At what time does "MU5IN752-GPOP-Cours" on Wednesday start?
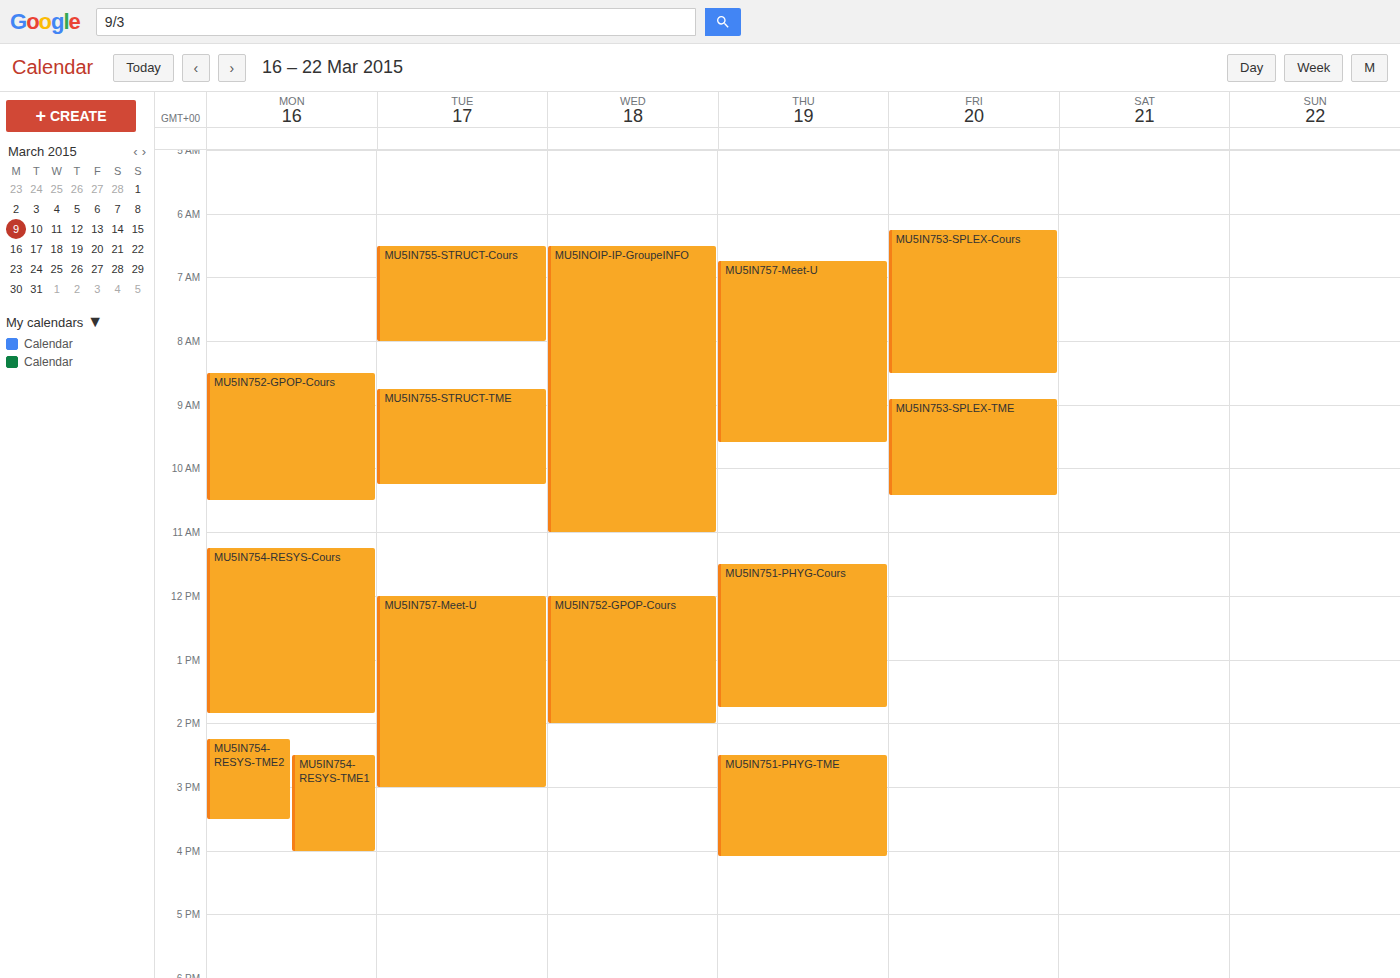
12:00 PM